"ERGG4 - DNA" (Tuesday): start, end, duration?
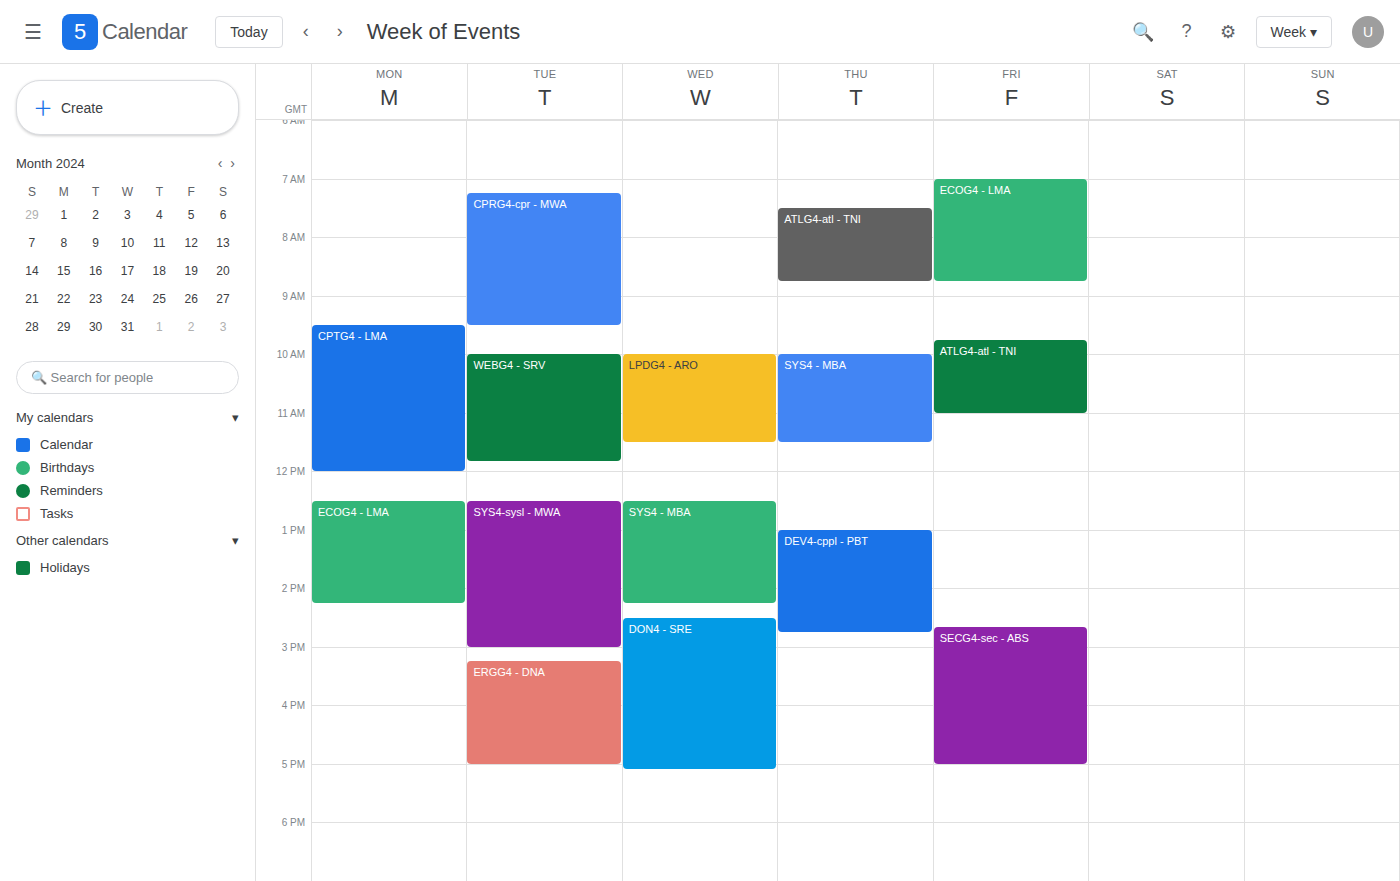
3:15 PM to 5:00 PM, 1 hour 45 minutes